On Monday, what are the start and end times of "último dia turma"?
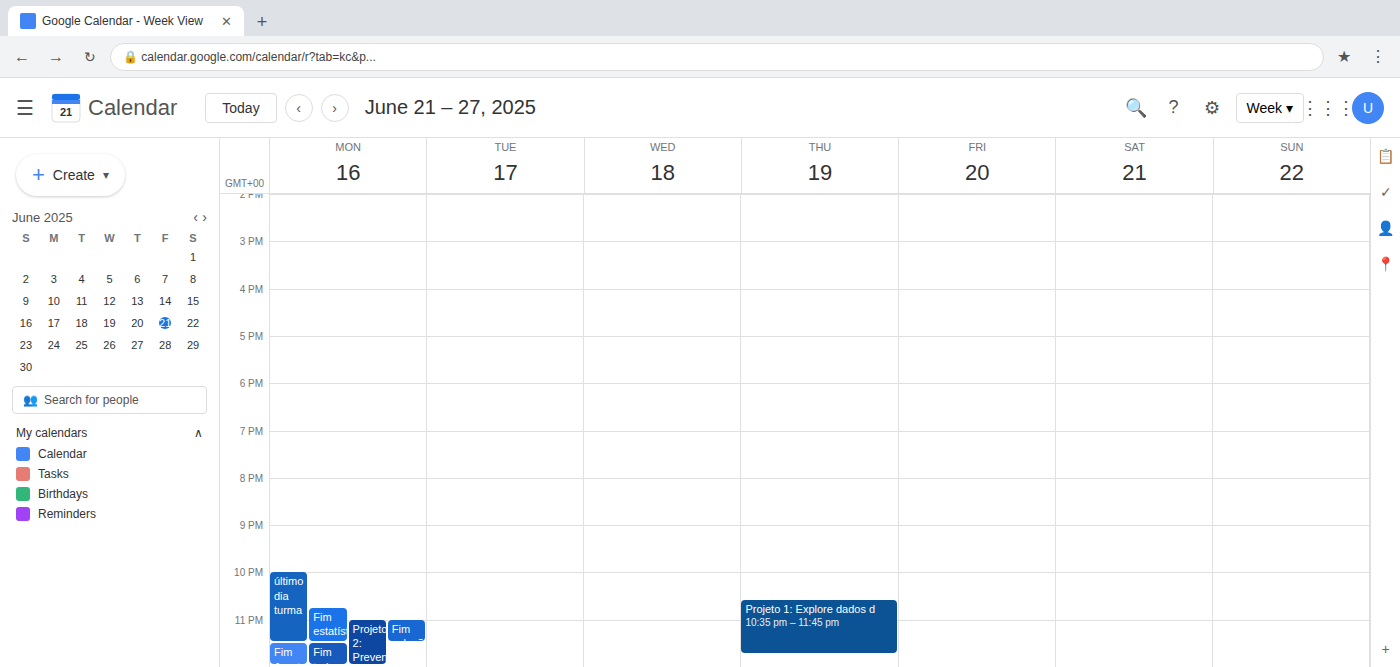
10:00 PM to 11:30 PM